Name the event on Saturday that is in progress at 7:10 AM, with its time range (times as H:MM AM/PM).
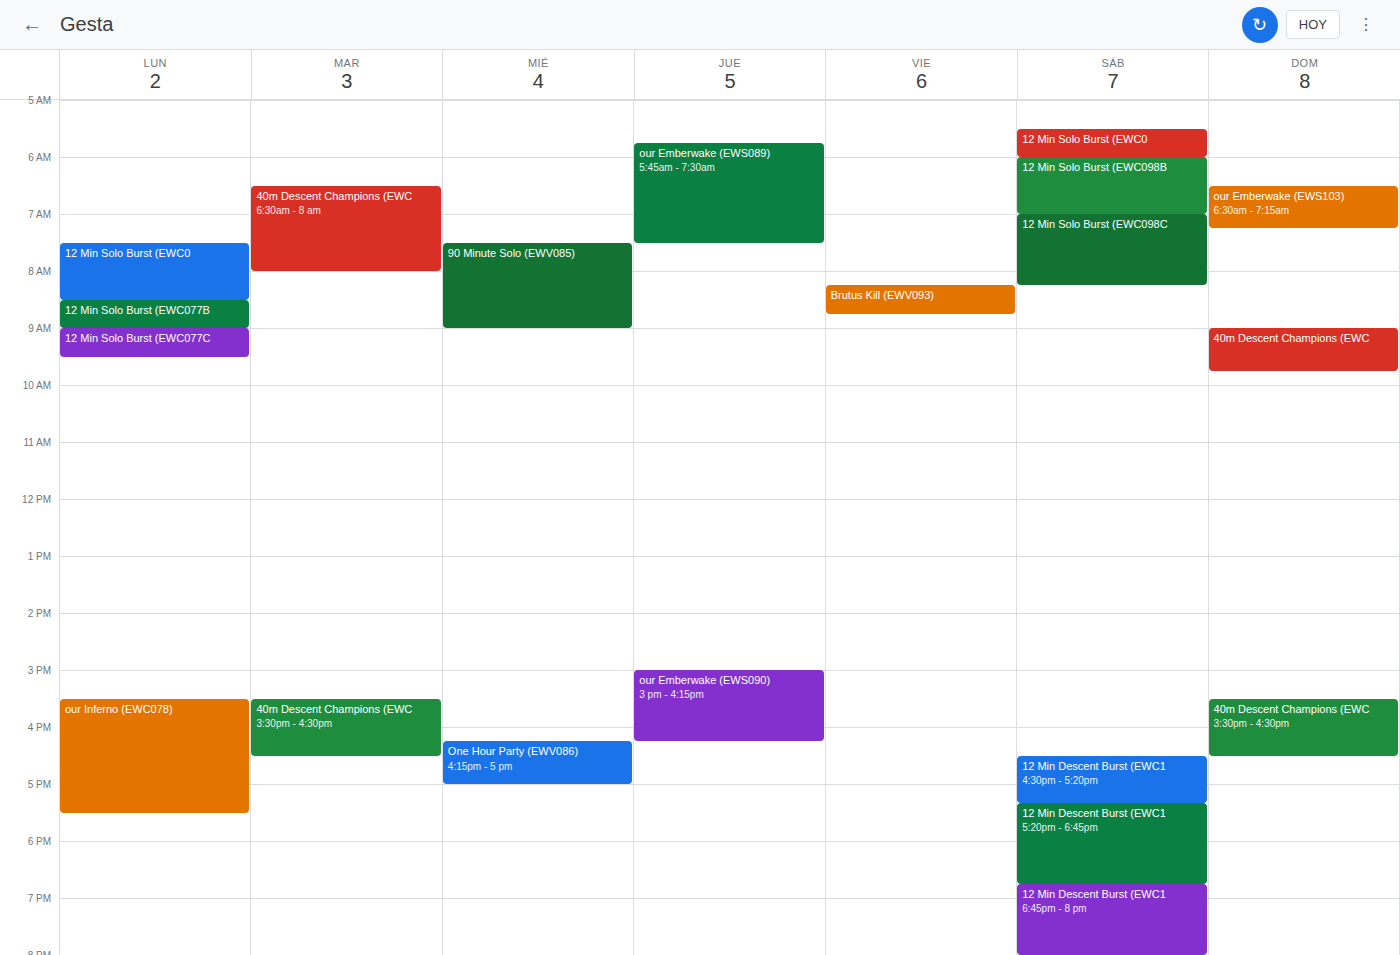
"12 Min Solo Burst (EWC098C", 7:00 AM to 8:15 AM